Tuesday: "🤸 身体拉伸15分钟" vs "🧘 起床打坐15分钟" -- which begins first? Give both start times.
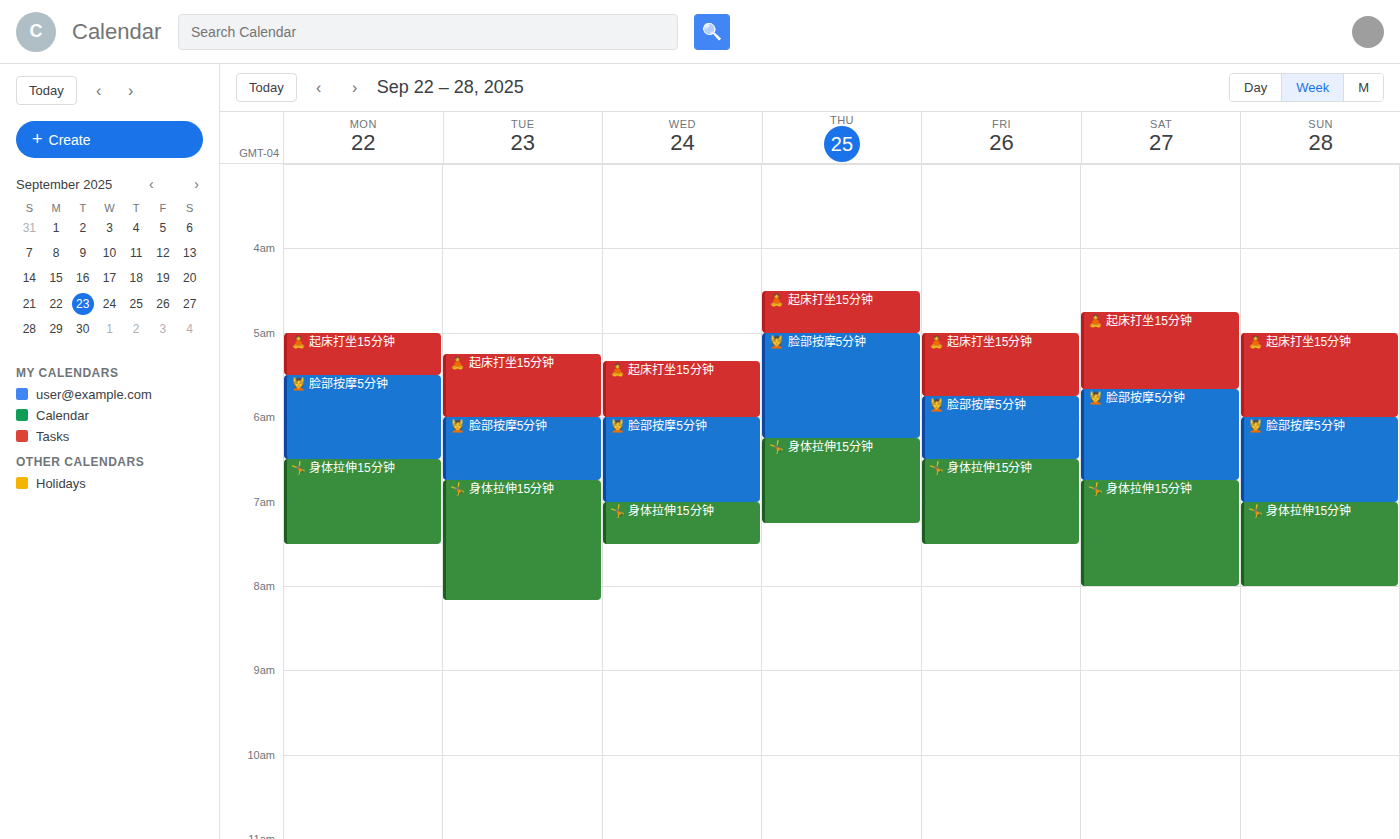
"🧘 起床打坐15分钟" 5:15 AM; "🤸 身体拉伸15分钟" 6:45 AM.